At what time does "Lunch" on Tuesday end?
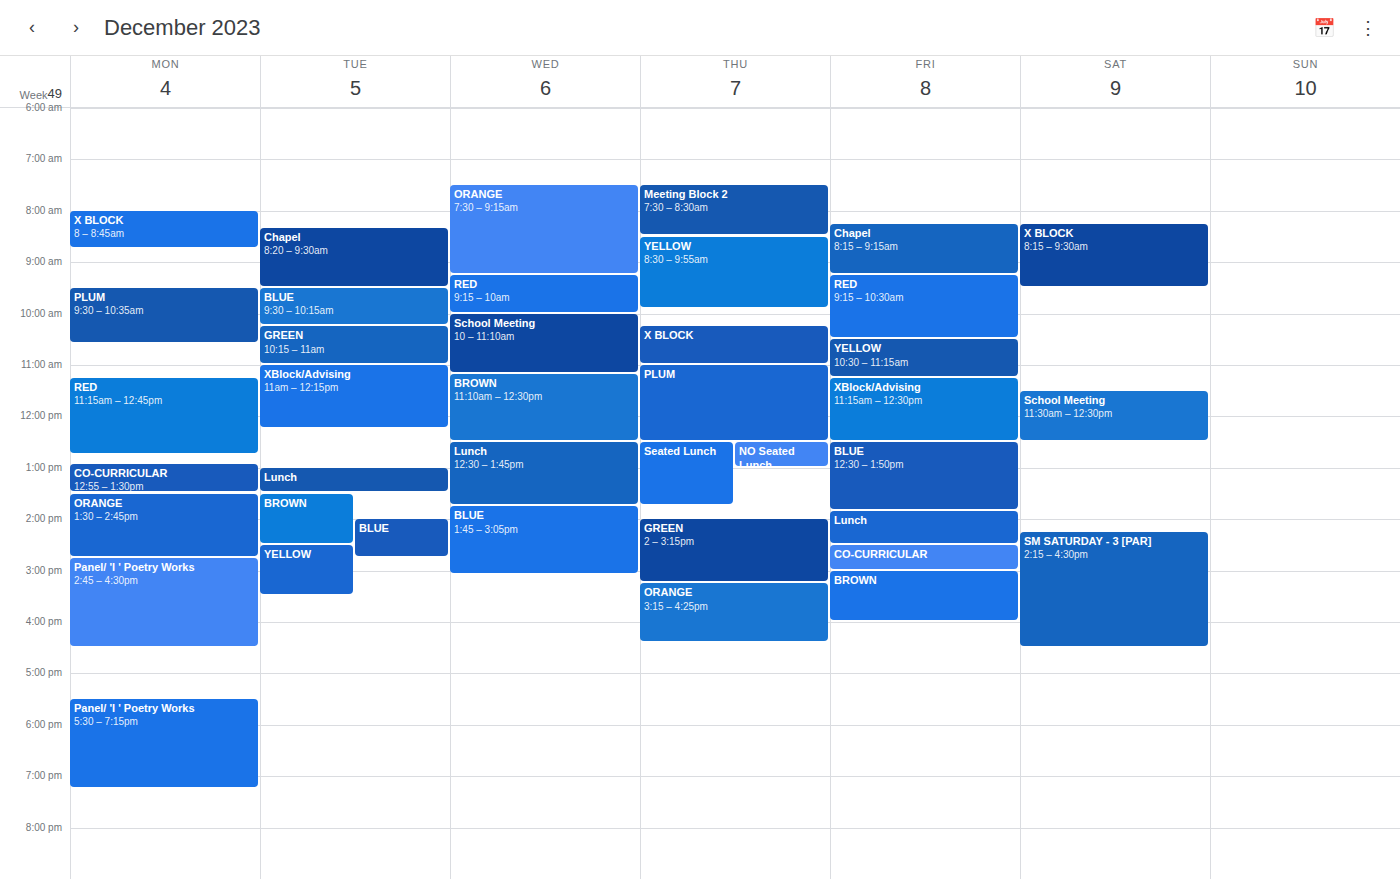
1:30 PM